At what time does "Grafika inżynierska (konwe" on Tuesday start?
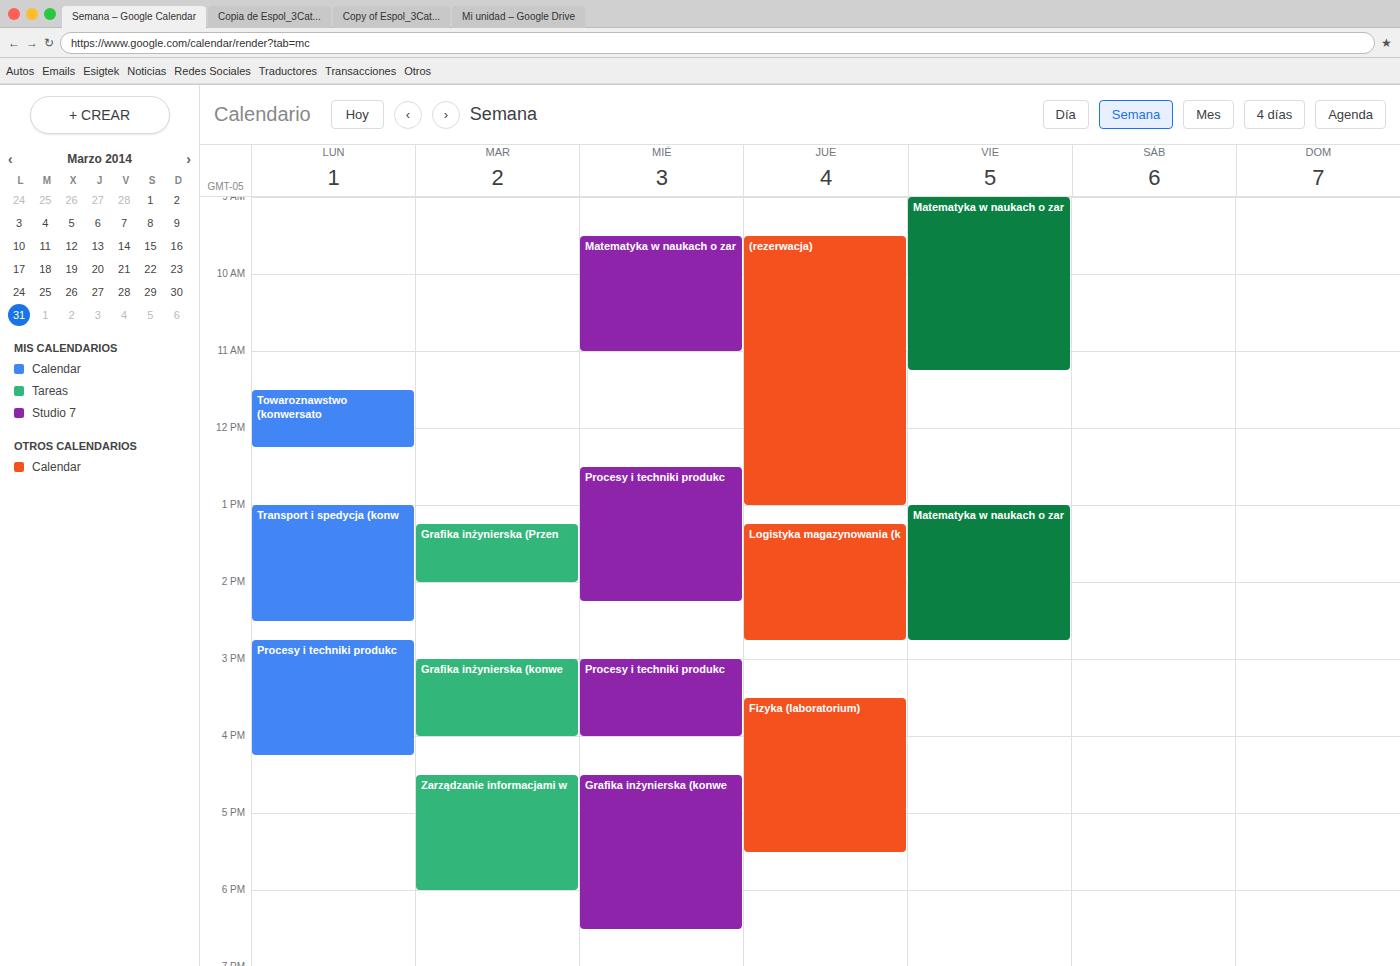
3:00 PM